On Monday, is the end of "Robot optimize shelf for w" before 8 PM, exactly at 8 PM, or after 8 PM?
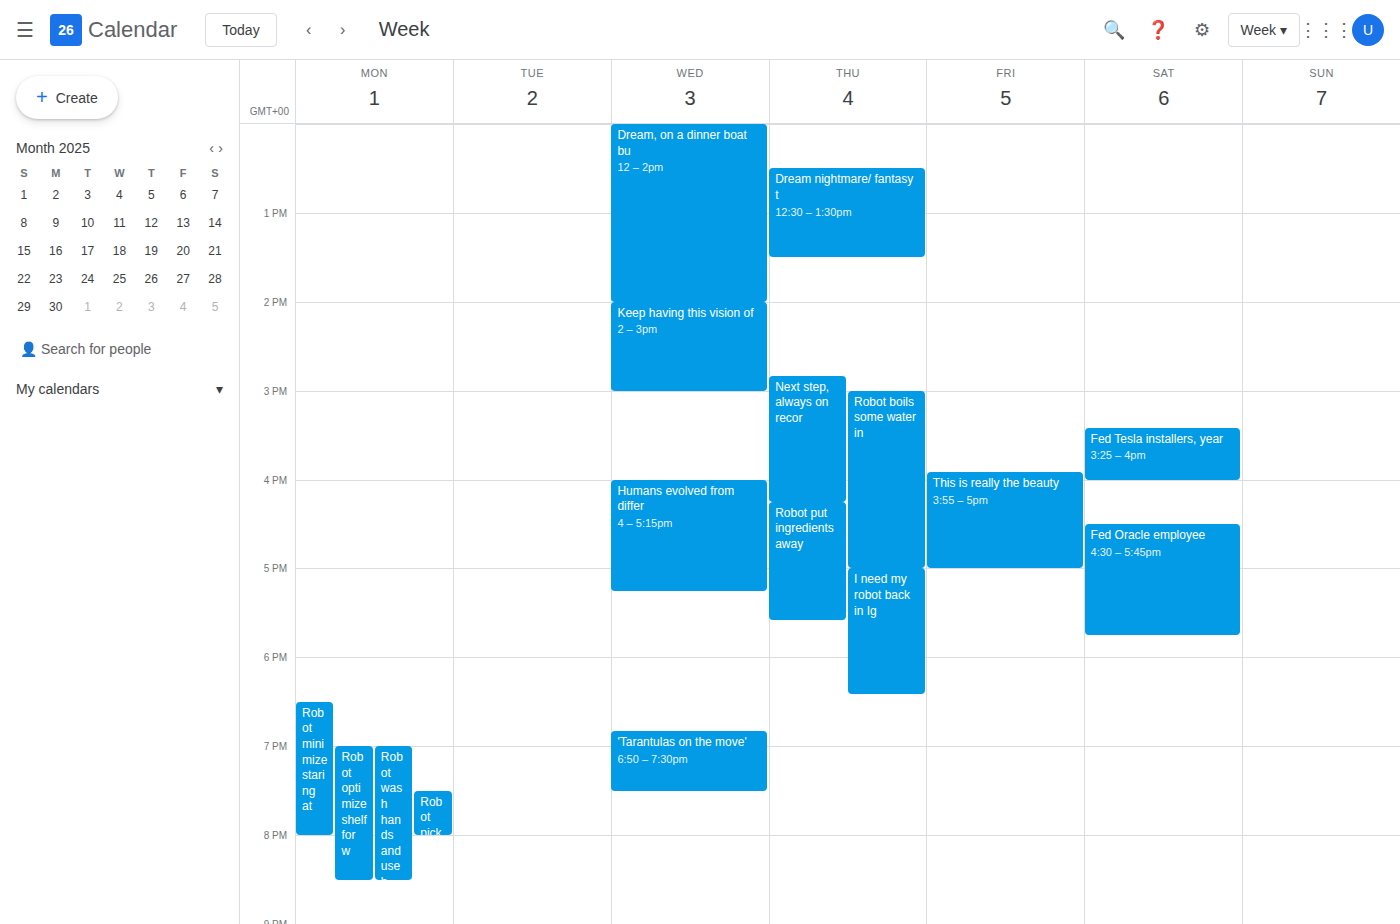
8:30 PM -- after 8 PM, 30 minutes below the 8 PM line.